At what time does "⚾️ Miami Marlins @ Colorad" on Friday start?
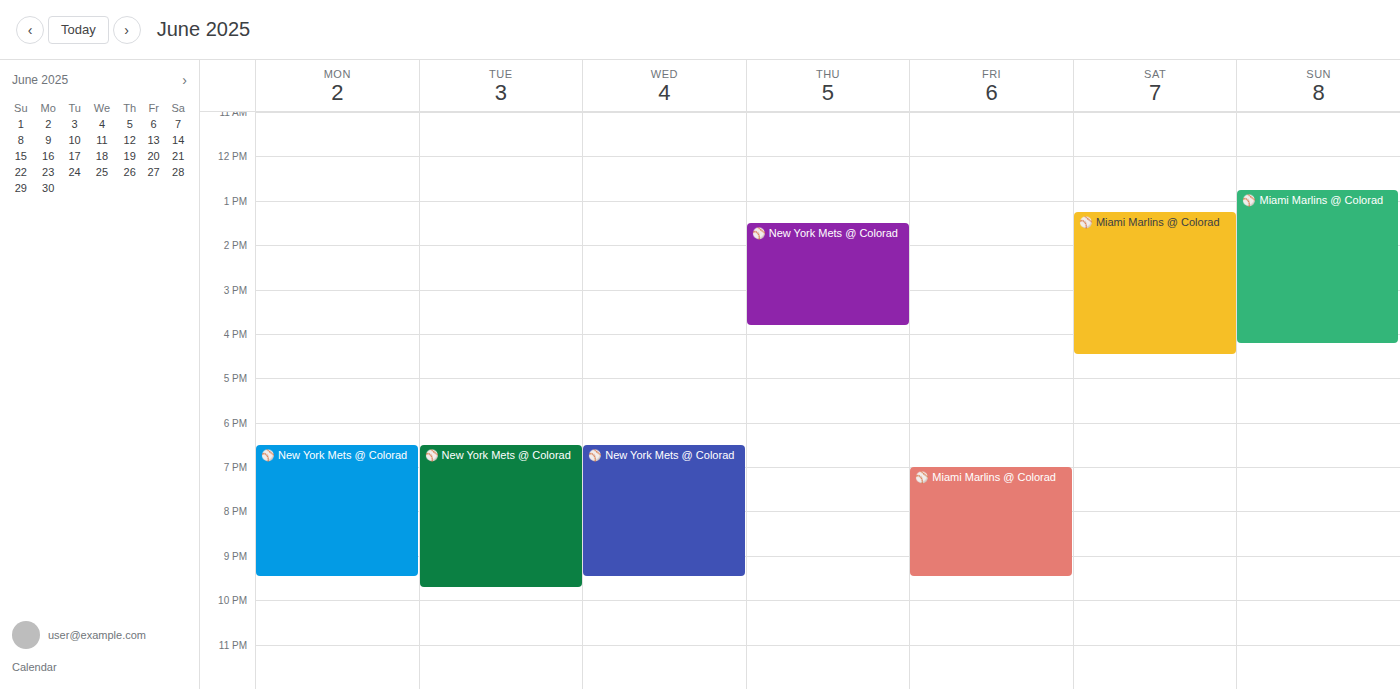
7:00 PM